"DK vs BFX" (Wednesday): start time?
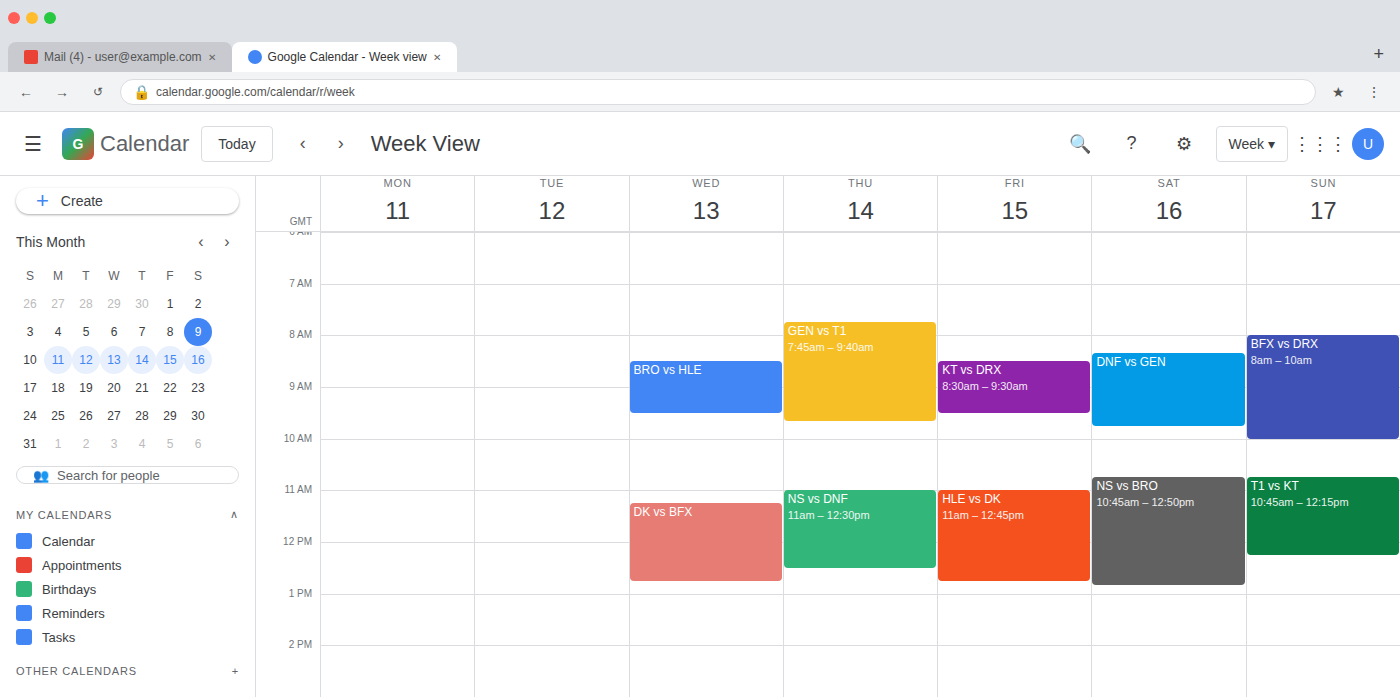
11:15 AM